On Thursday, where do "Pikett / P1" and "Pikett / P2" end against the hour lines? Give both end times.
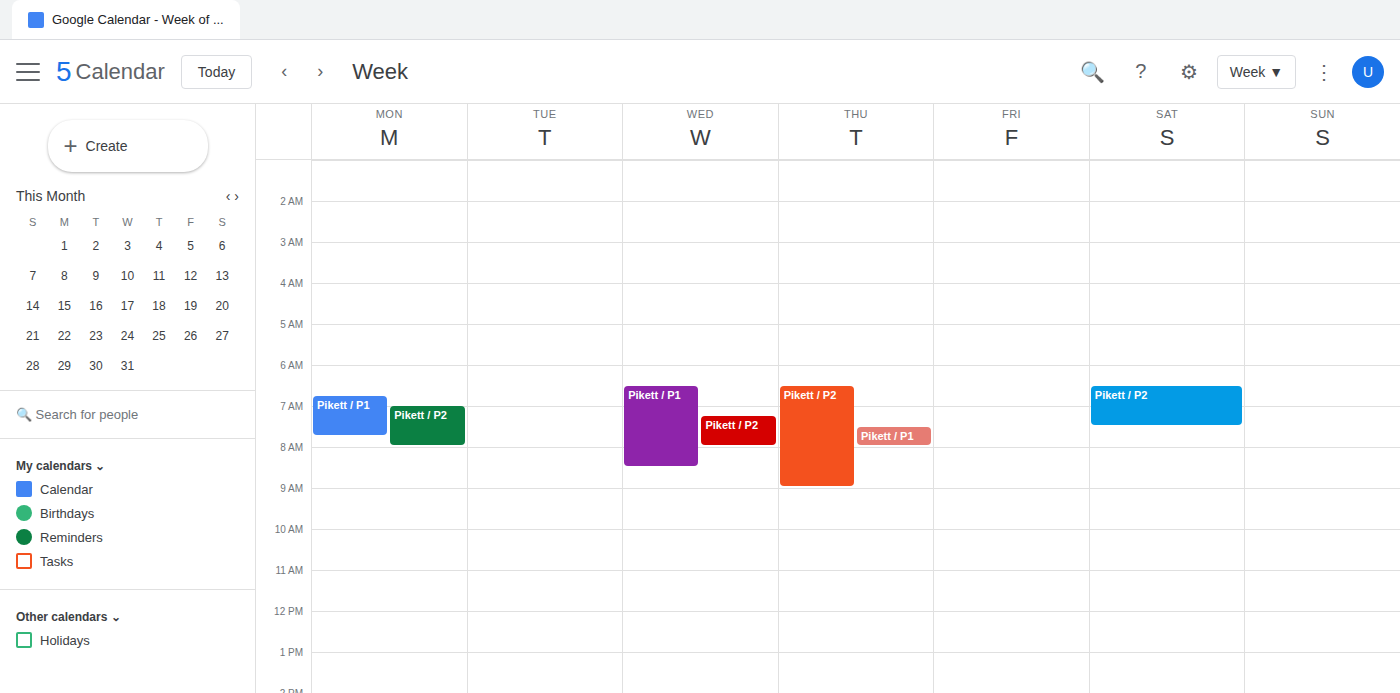
"Pikett / P1": 8:00 AM, exactly on the 8 AM line. "Pikett / P2": 9:00 AM, exactly on the 9 AM line.